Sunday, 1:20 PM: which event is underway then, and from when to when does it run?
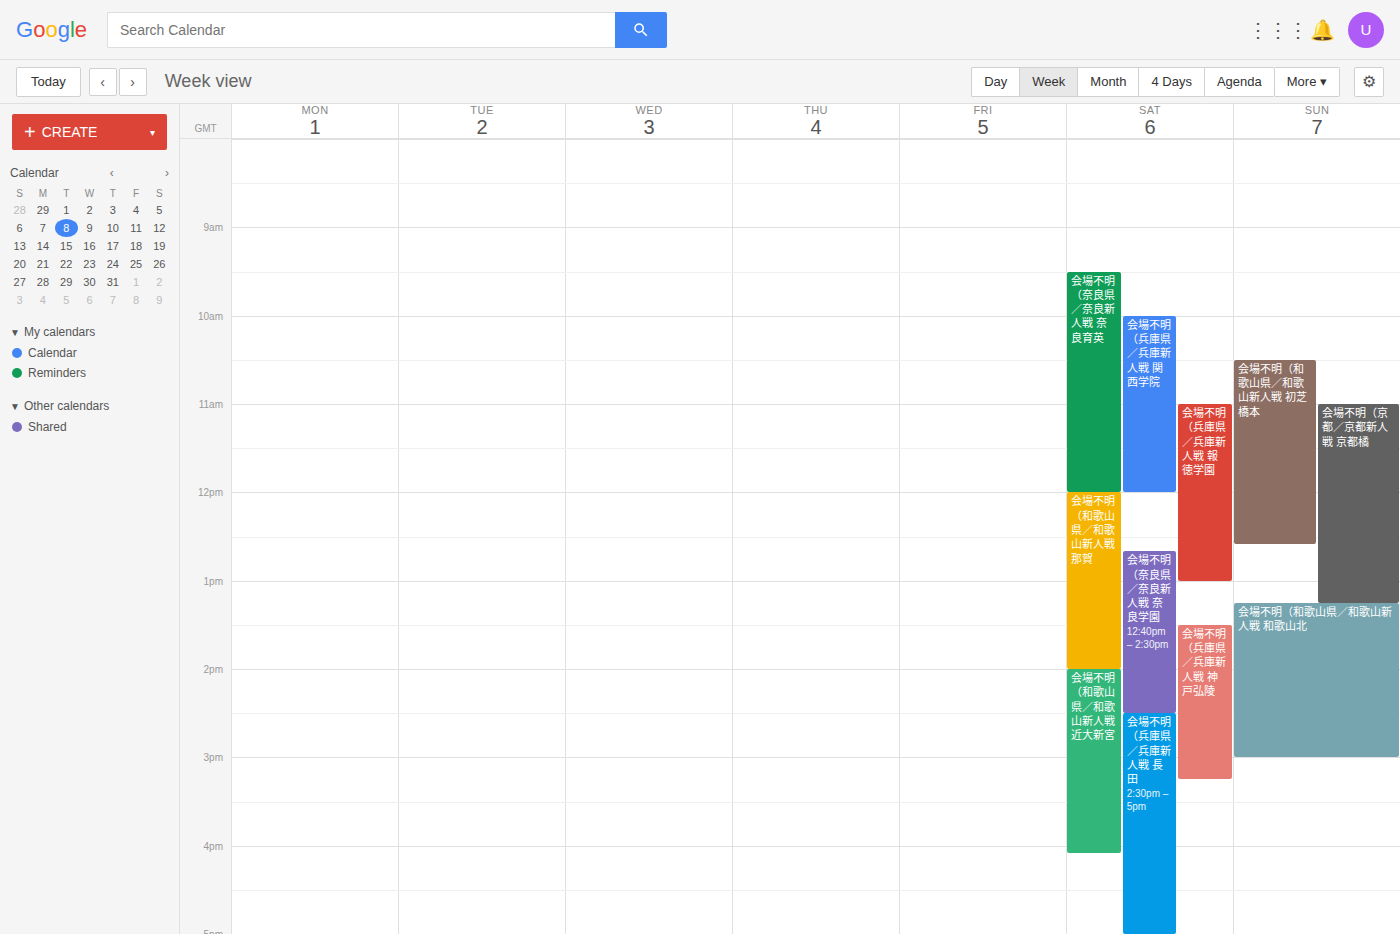
"会場不明（和歌山県／和歌山新人戦 和歌山北", 1:15 PM to 3:00 PM